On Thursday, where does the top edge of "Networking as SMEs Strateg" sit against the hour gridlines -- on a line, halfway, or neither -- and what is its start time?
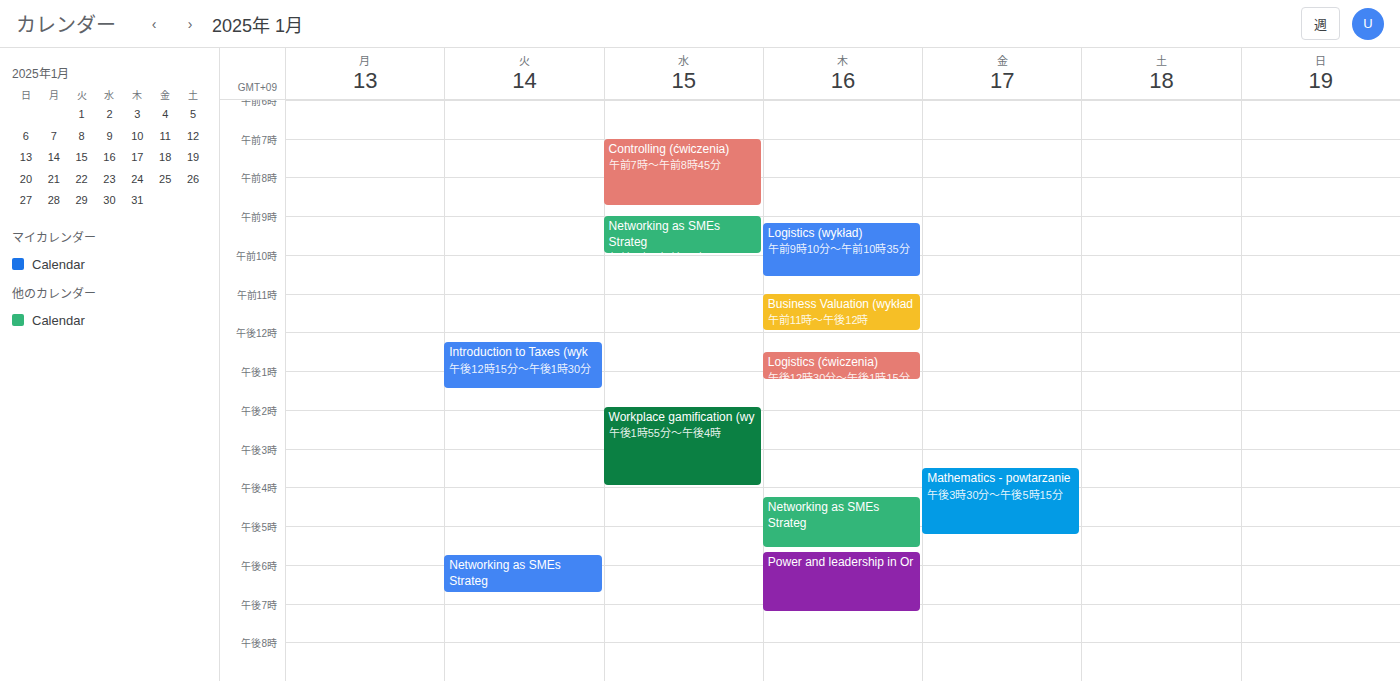
4:15 PM -- neither: a quarter of the way from the 4 PM line to the 5 PM line.